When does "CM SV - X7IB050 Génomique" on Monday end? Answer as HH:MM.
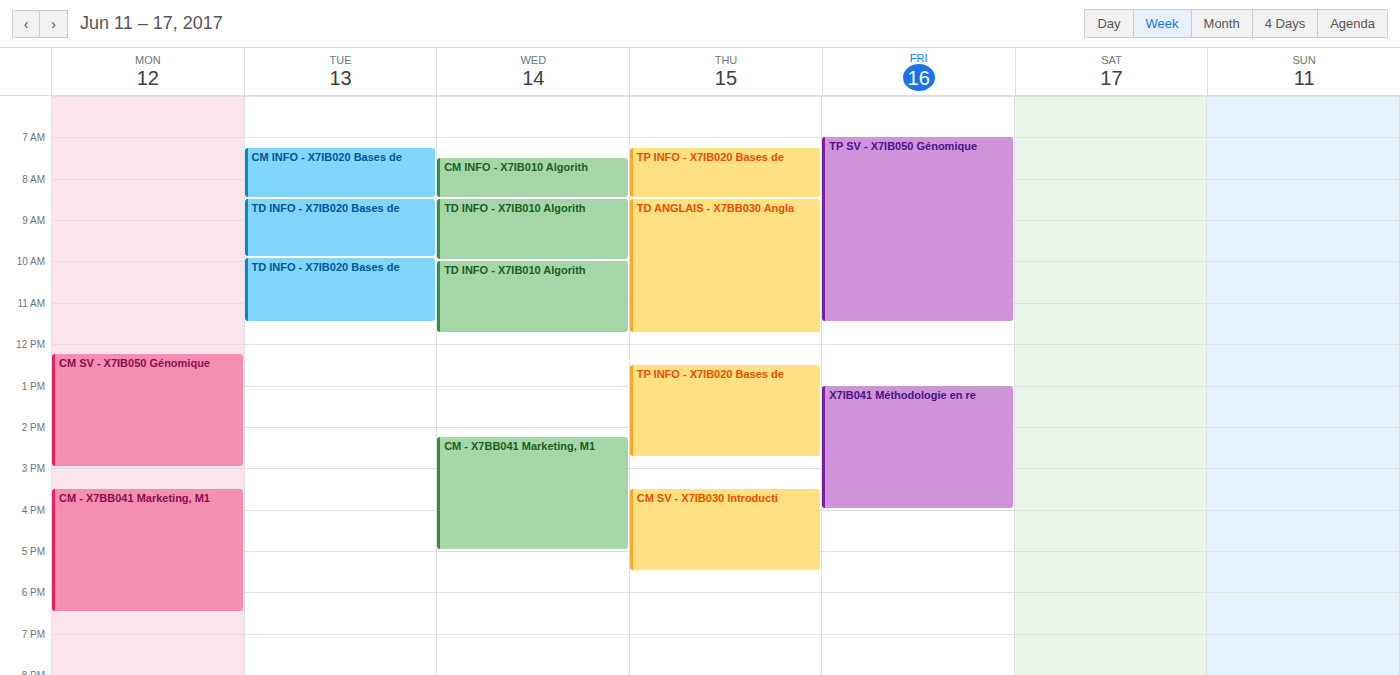
15:00